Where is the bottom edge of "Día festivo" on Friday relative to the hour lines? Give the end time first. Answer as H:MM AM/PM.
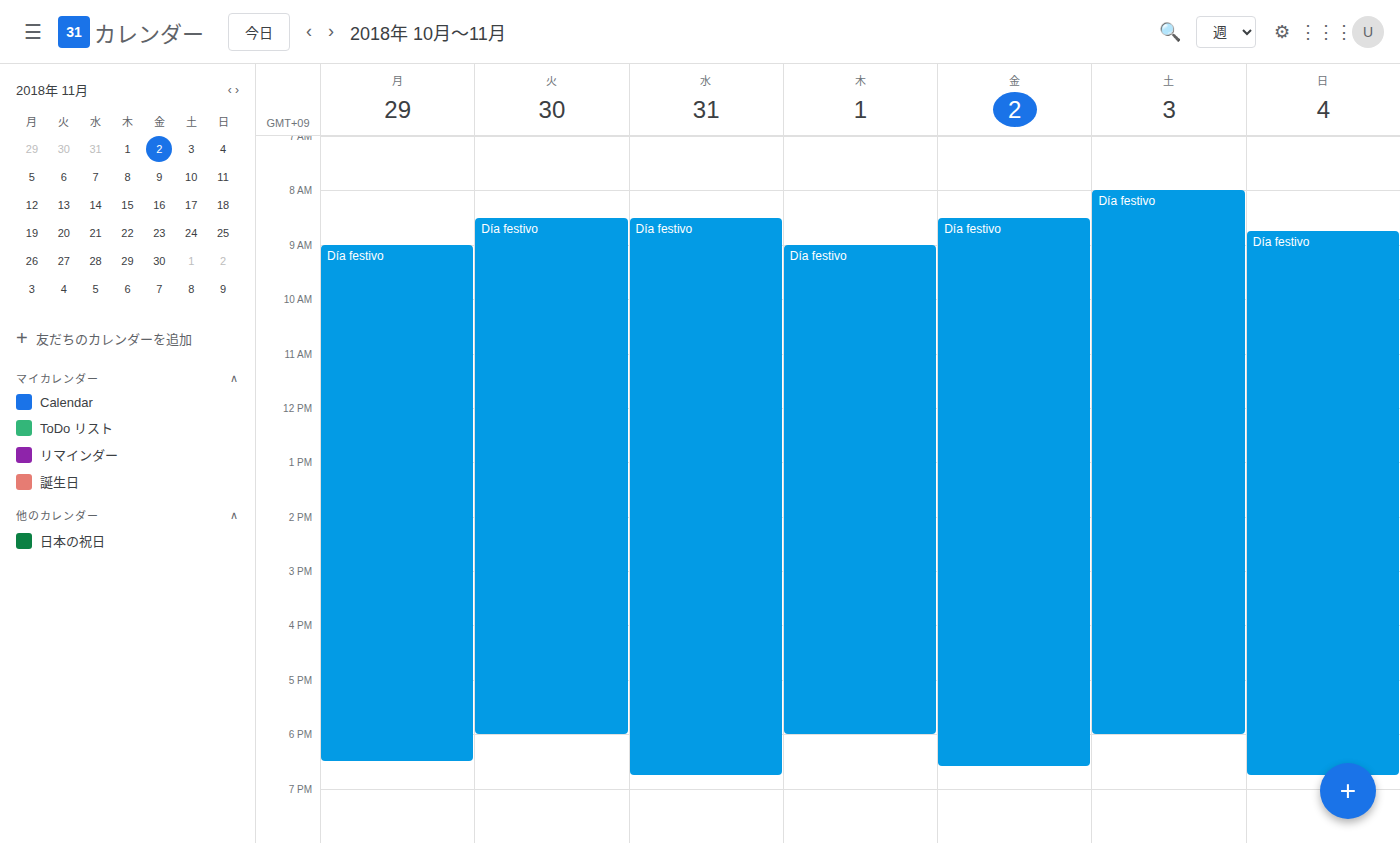
6:35 PM -- neither: 35 minutes below the 6 PM line and 25 minutes above the 7 PM line.